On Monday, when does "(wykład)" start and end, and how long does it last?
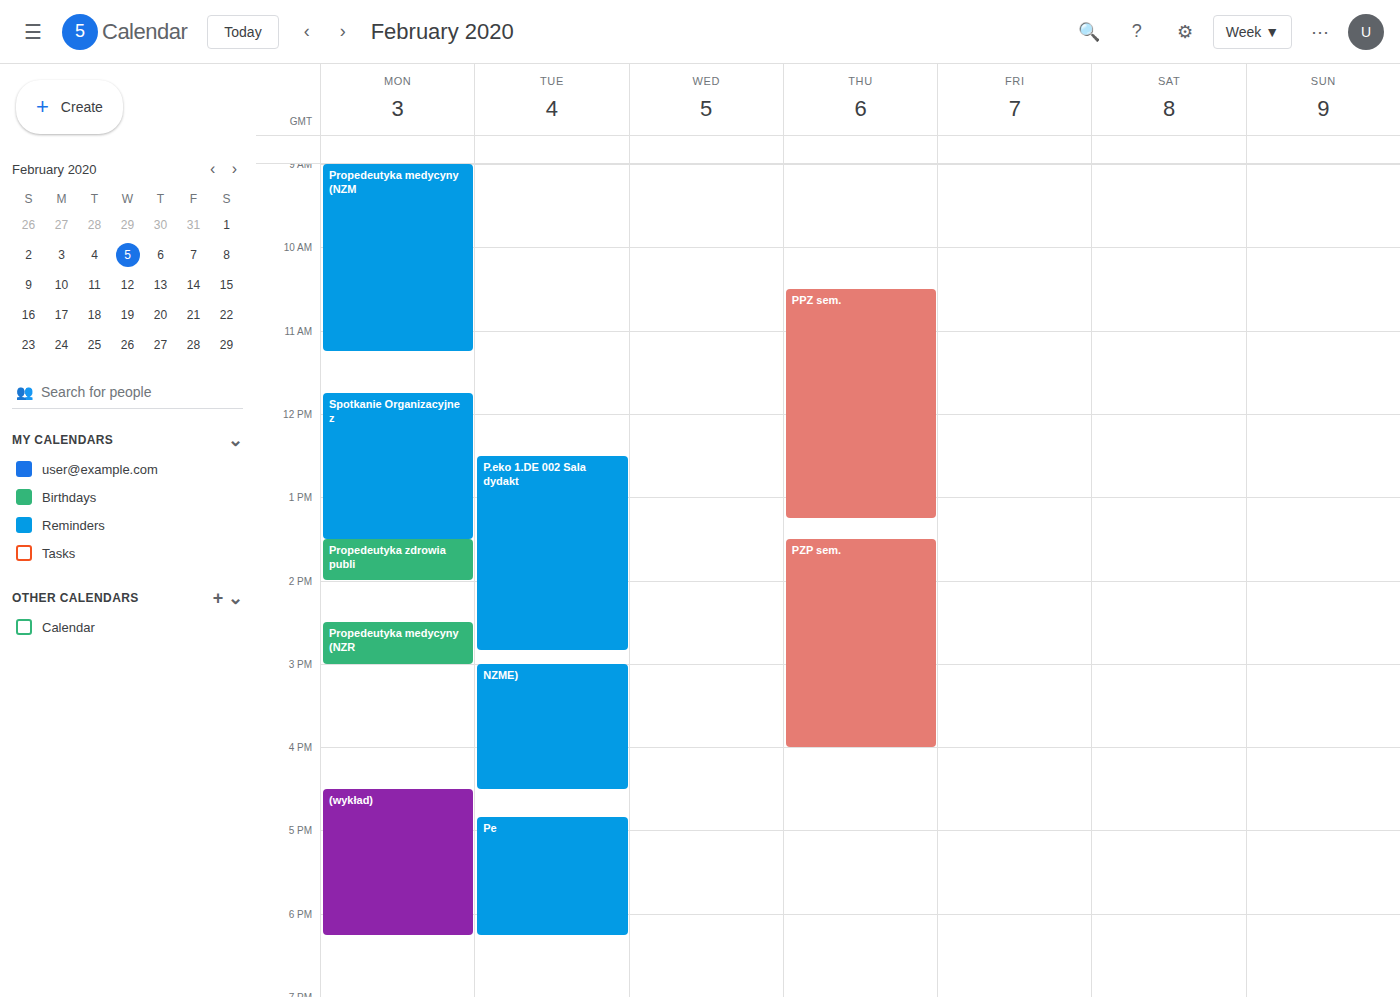
4:30 PM to 6:15 PM, 1 hour 45 minutes